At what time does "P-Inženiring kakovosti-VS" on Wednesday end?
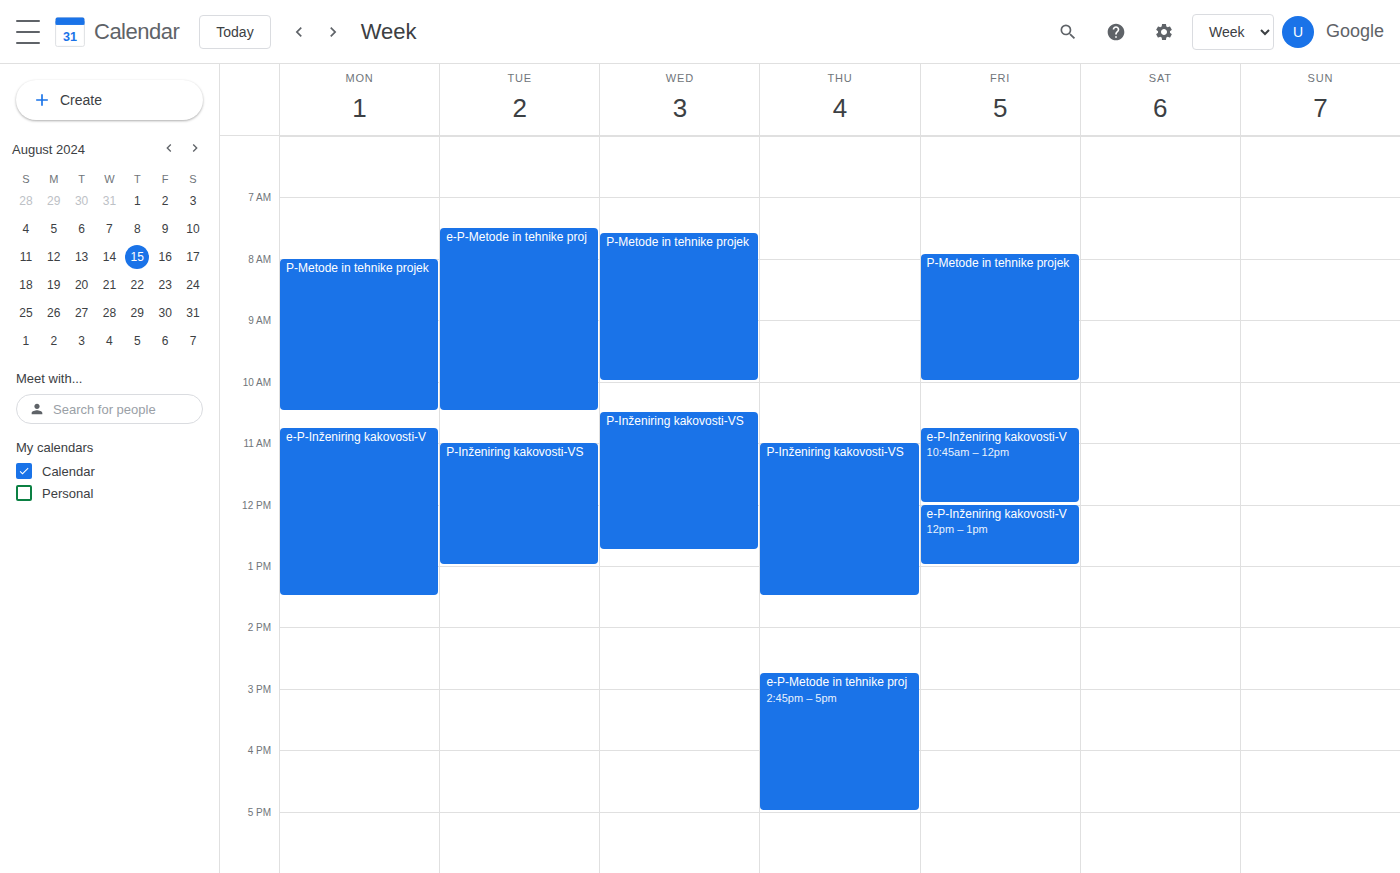
12:45 PM